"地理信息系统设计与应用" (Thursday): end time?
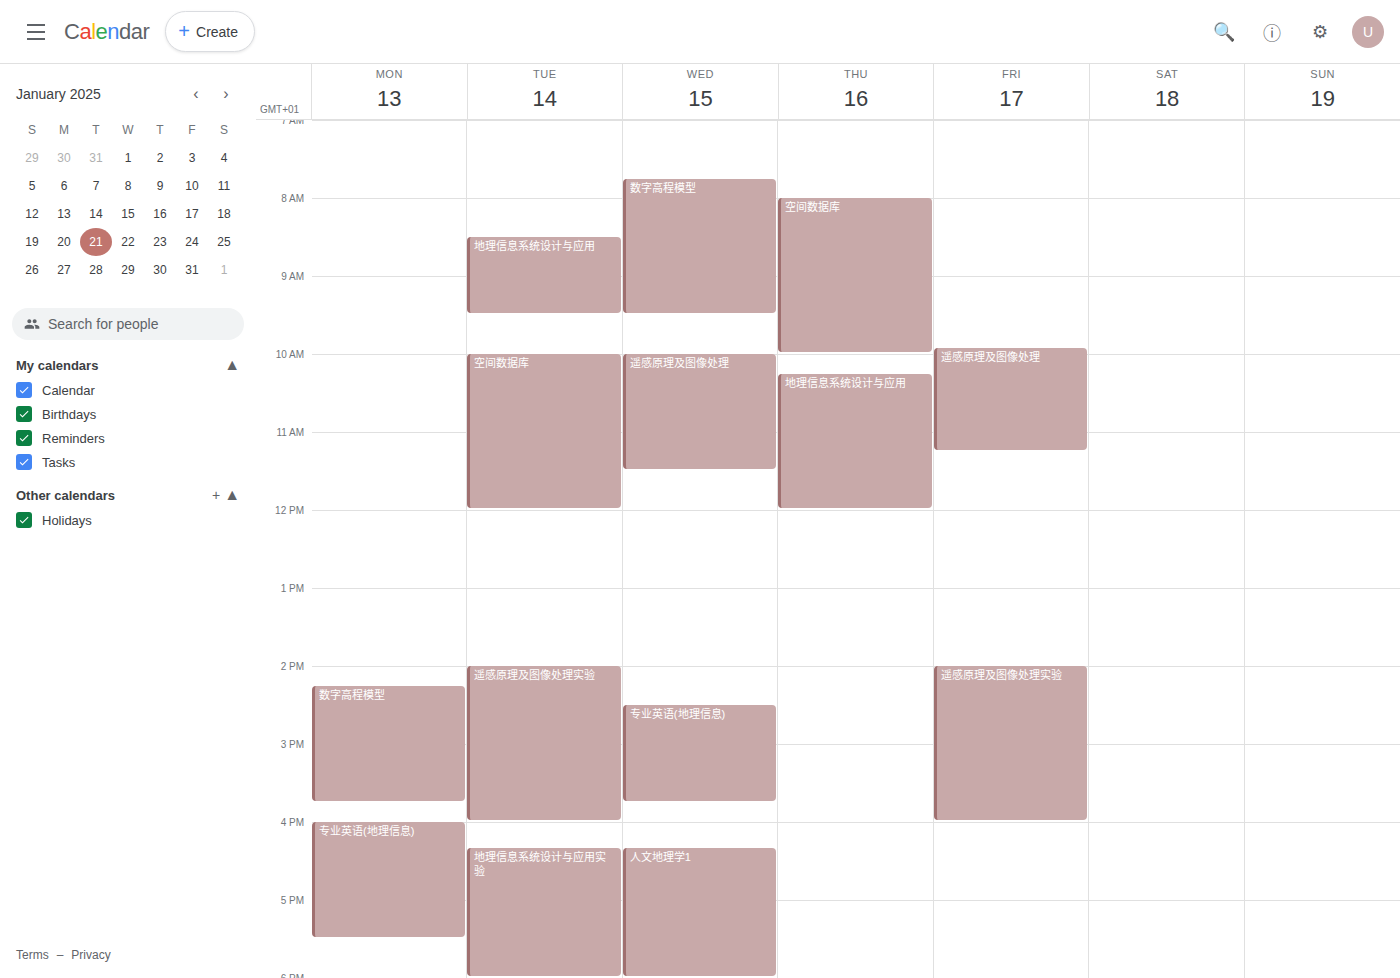
12:00